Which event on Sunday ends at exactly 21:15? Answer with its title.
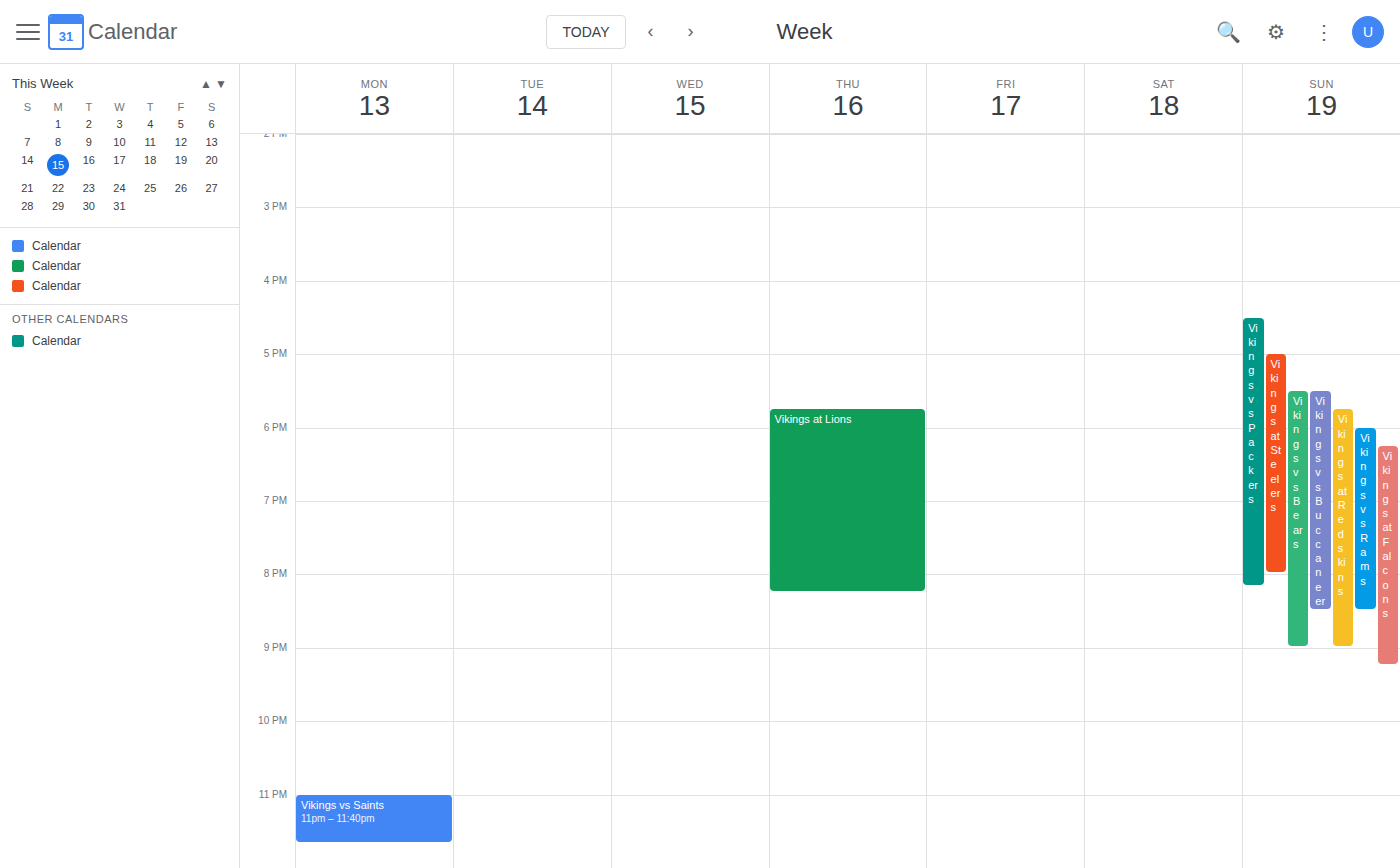
"Vikings at Falcons"